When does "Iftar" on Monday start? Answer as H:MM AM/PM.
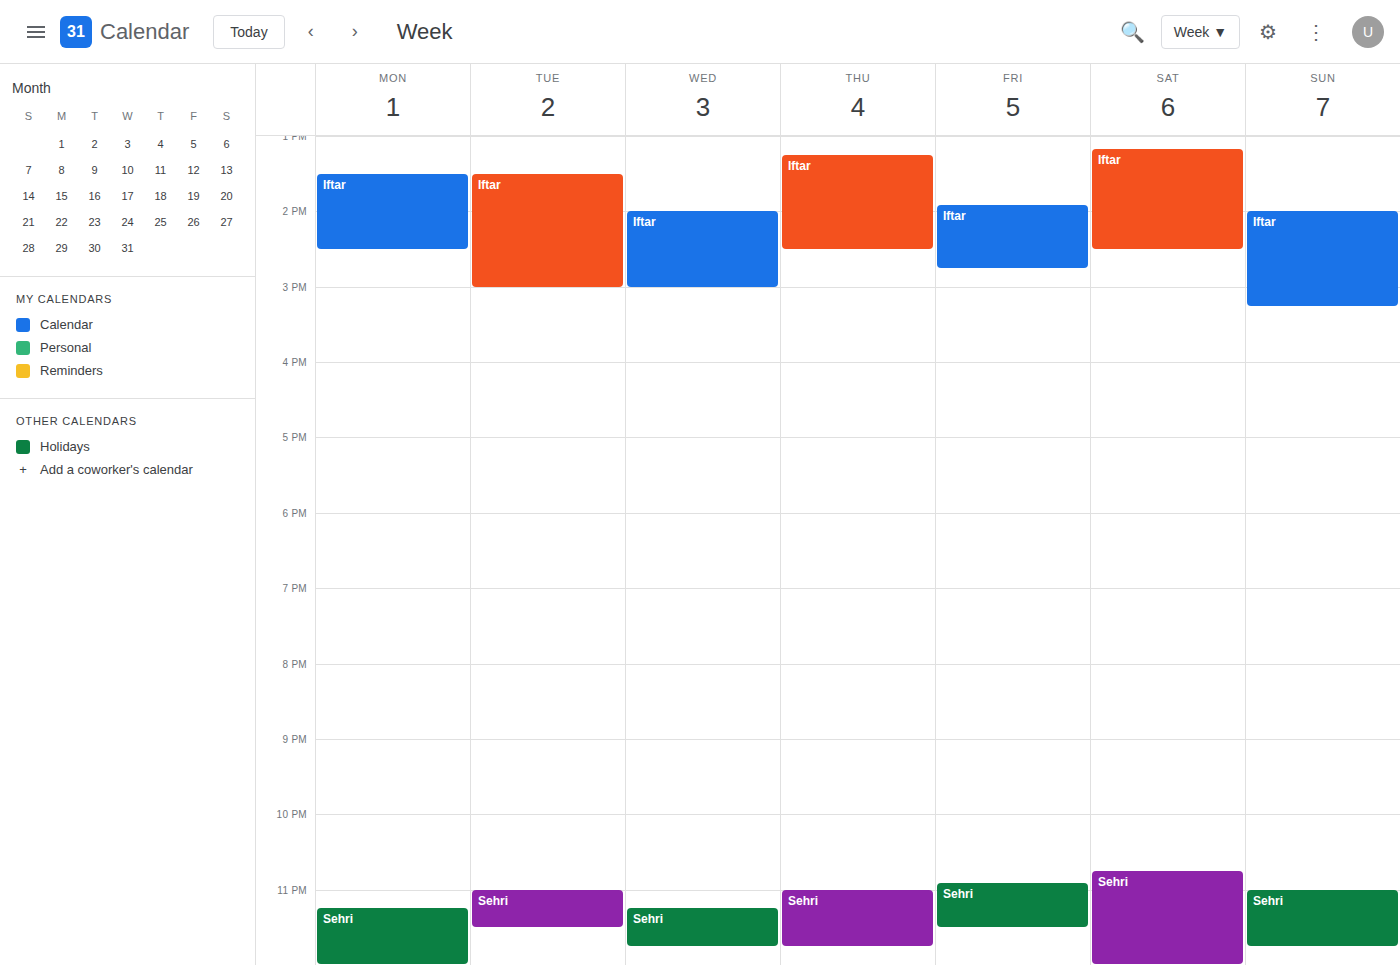
1:30 PM